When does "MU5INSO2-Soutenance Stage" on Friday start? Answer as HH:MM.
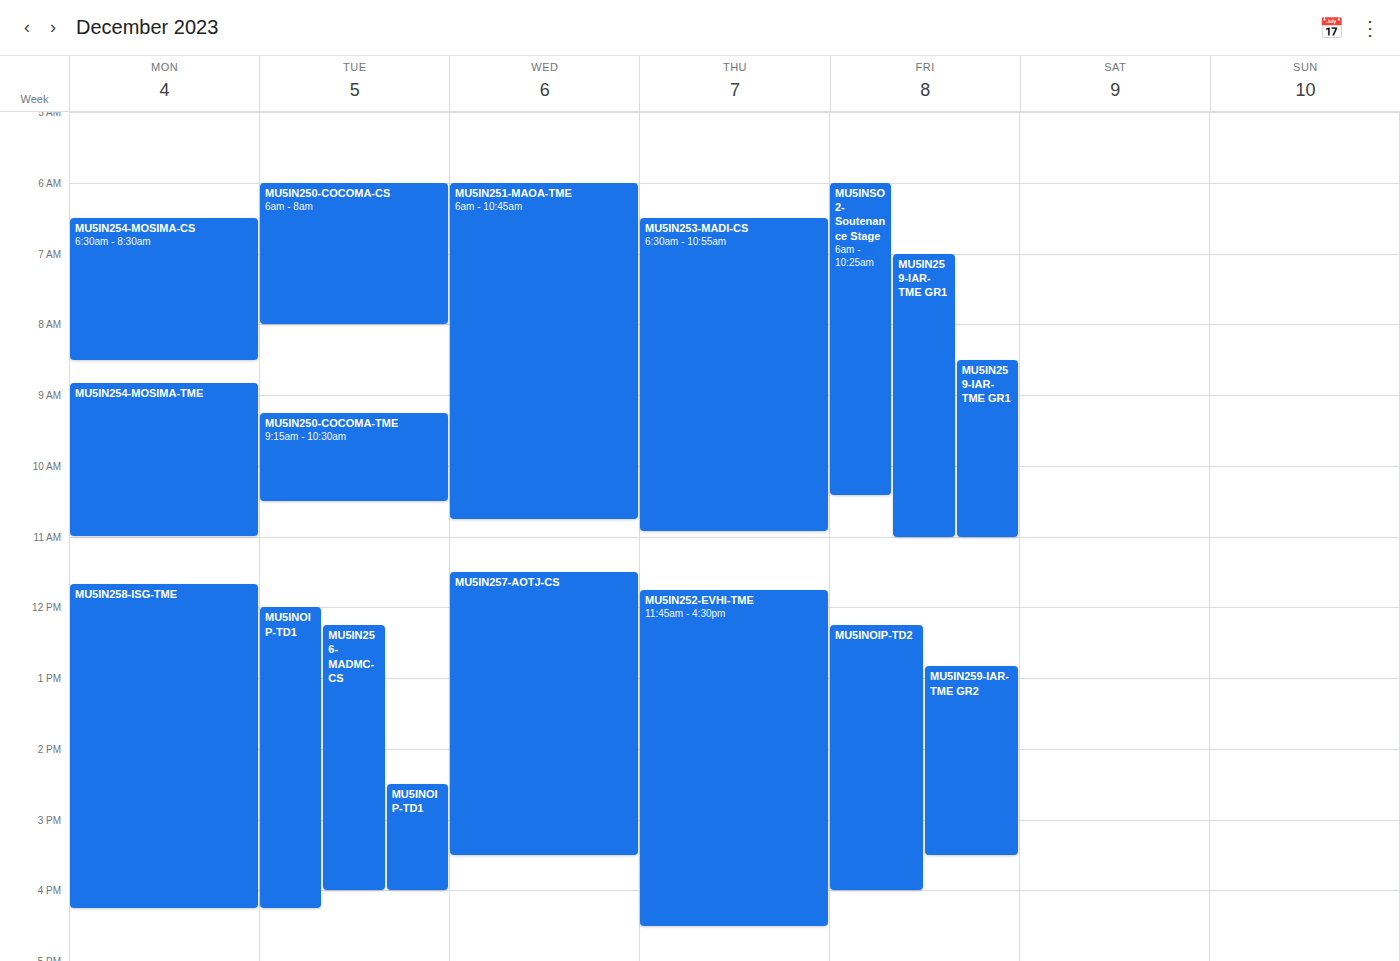
06:00